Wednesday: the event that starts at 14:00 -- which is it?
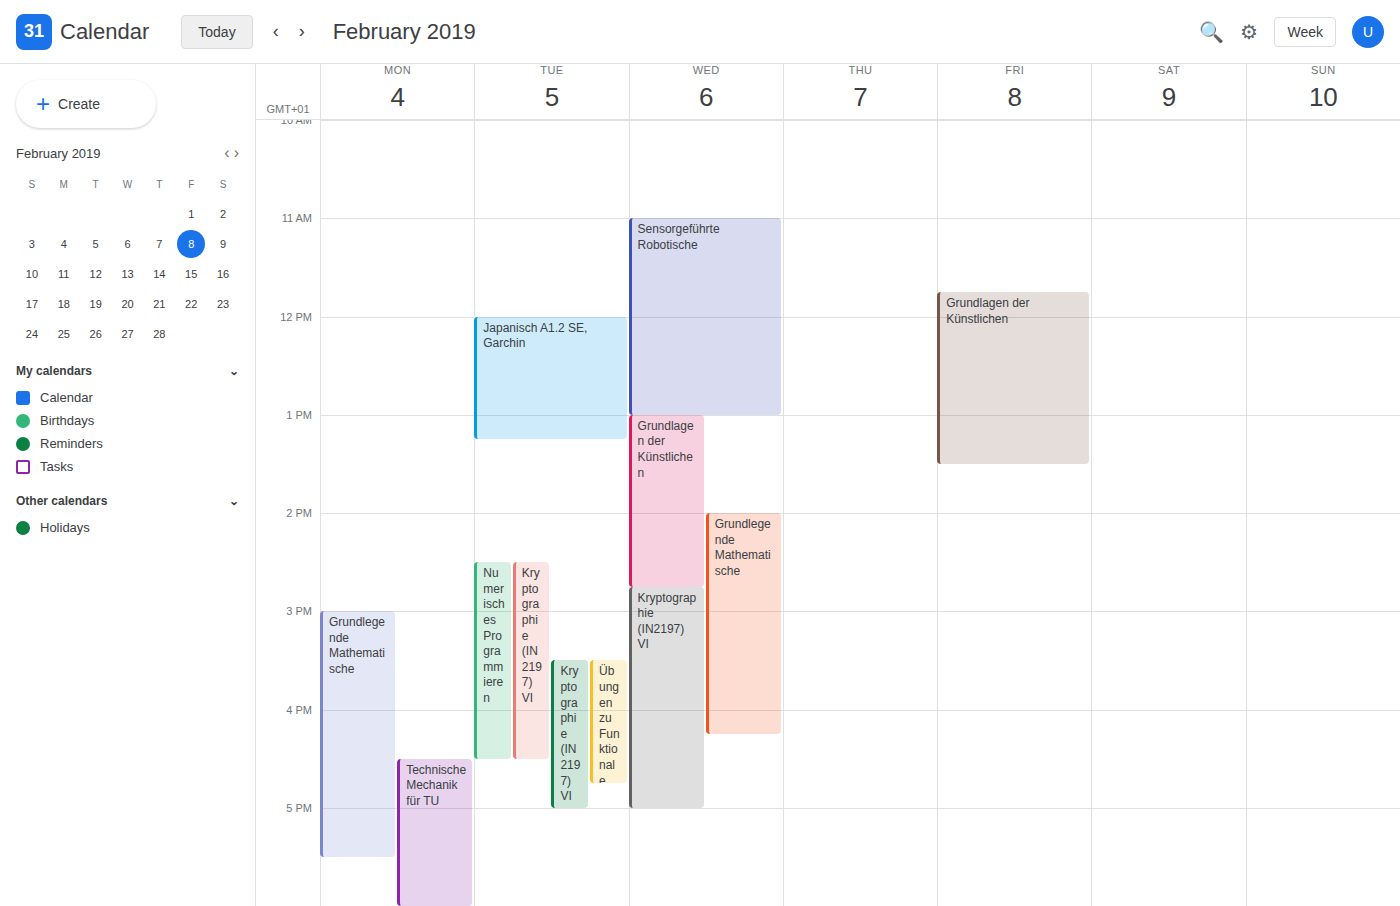
"Grundlegende Mathematische"